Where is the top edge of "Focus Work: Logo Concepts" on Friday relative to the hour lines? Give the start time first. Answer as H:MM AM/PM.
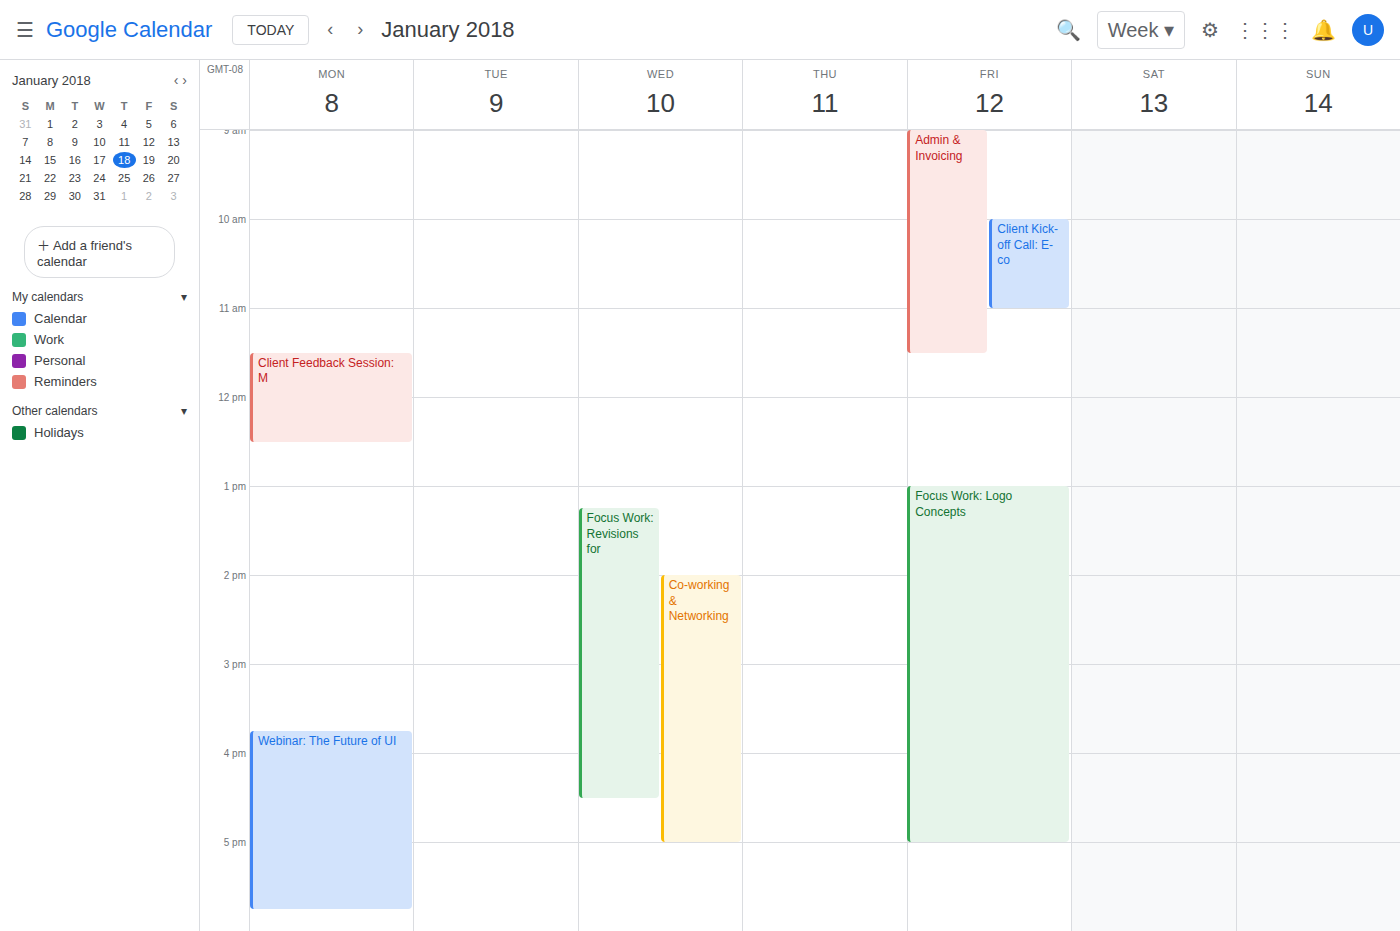
1:00 PM -- exactly on the 1 PM line.